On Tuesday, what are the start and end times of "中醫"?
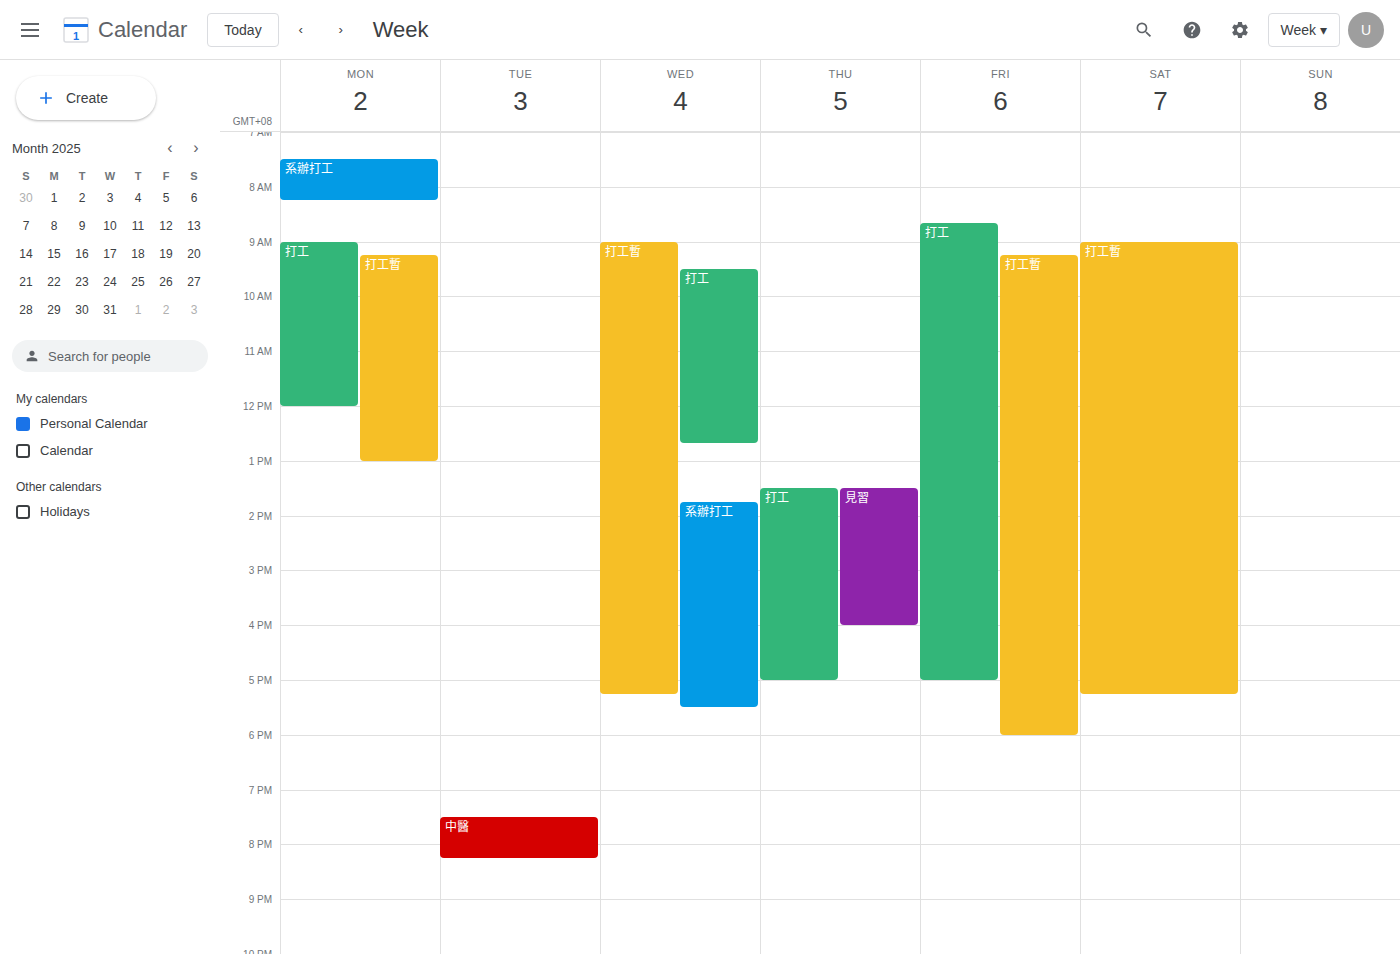
7:30 PM to 8:15 PM